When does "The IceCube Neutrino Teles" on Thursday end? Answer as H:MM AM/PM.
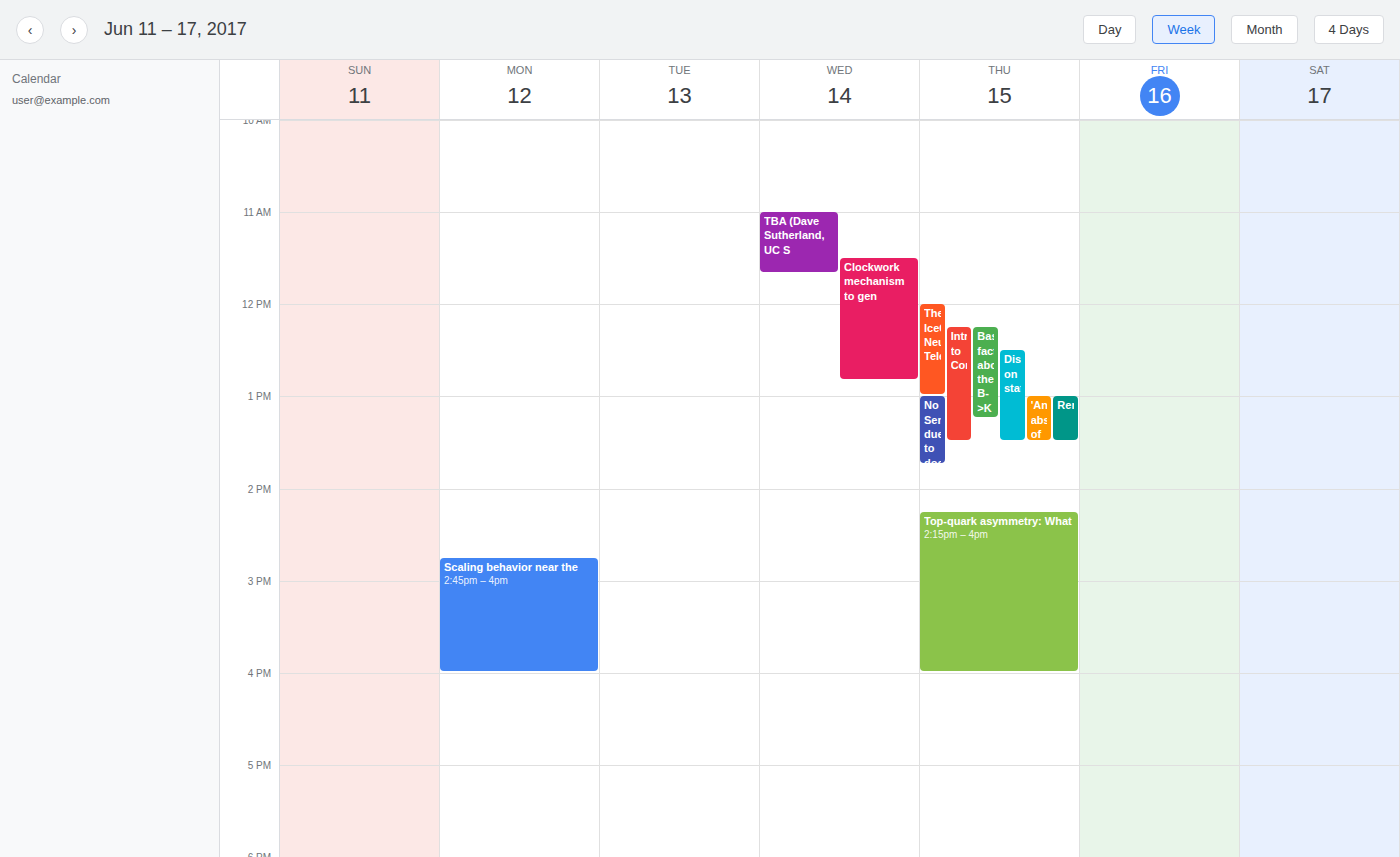
1:00 PM